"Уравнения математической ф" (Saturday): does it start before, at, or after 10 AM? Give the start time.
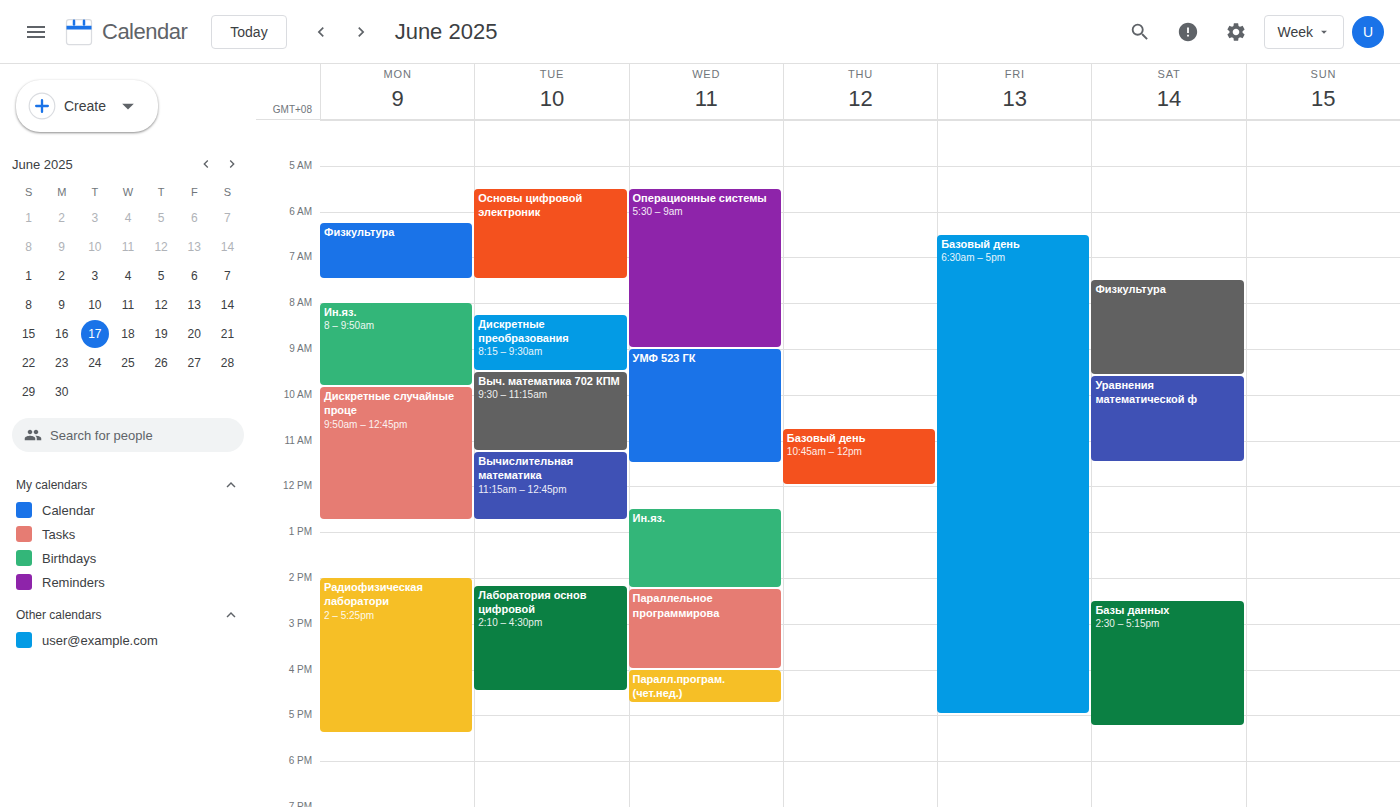
9:35 AM -- before 10 AM, 25 minutes above the 10 AM line.